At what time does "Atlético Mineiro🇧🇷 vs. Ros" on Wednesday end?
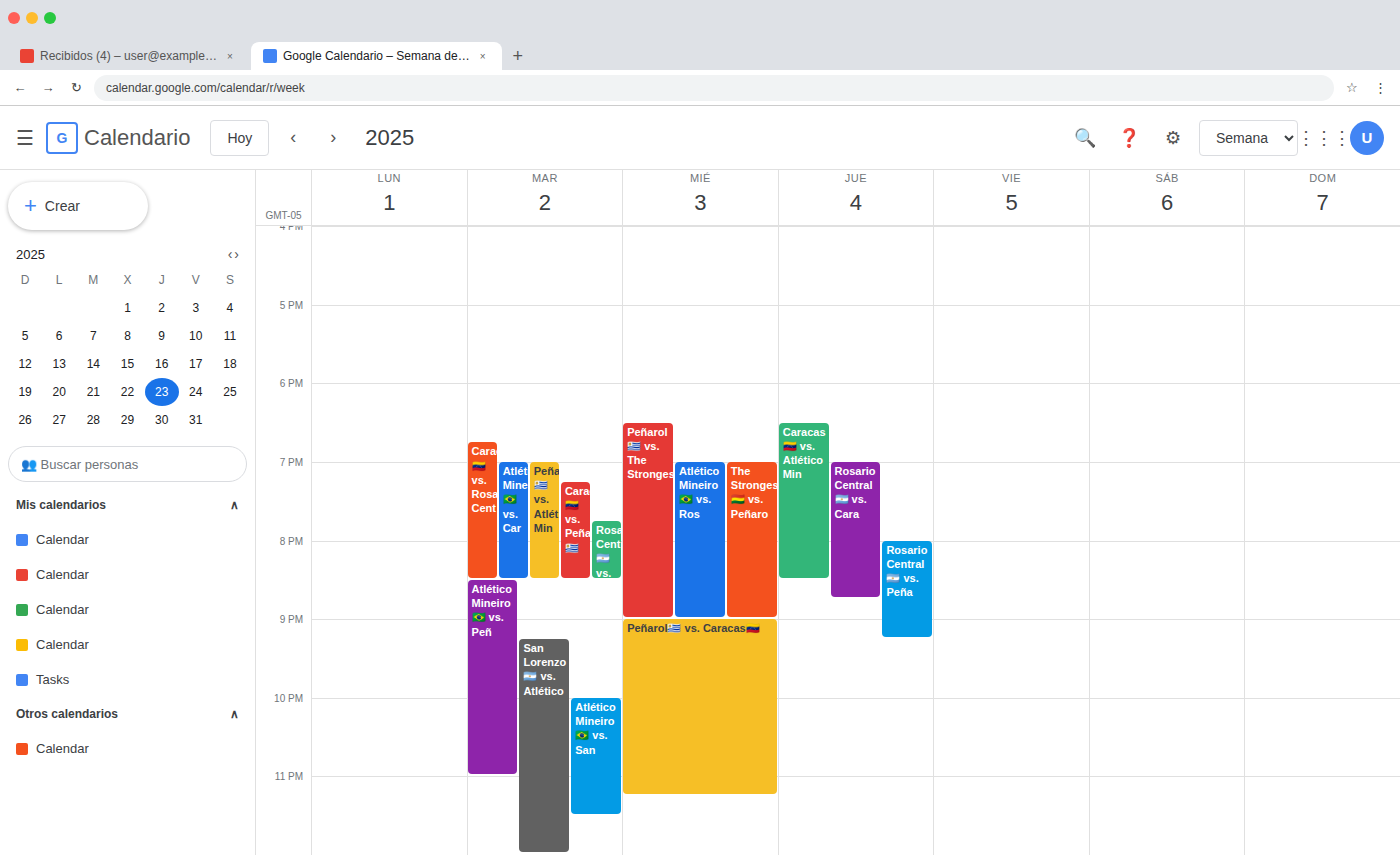
9:00 PM